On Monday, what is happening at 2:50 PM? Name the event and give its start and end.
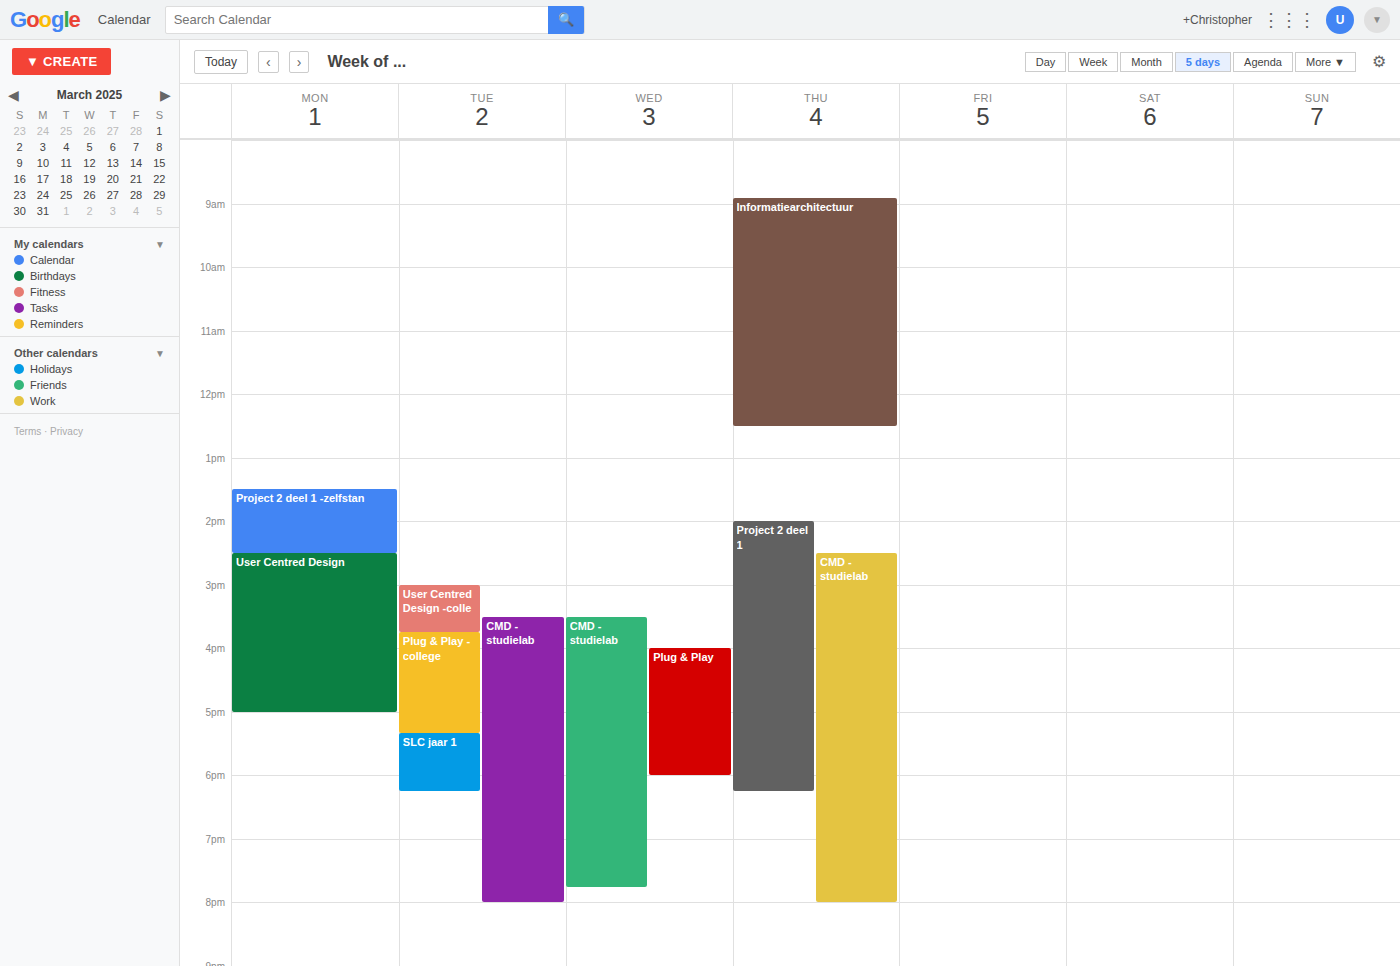
"User Centred Design", 2:30 PM to 5:00 PM